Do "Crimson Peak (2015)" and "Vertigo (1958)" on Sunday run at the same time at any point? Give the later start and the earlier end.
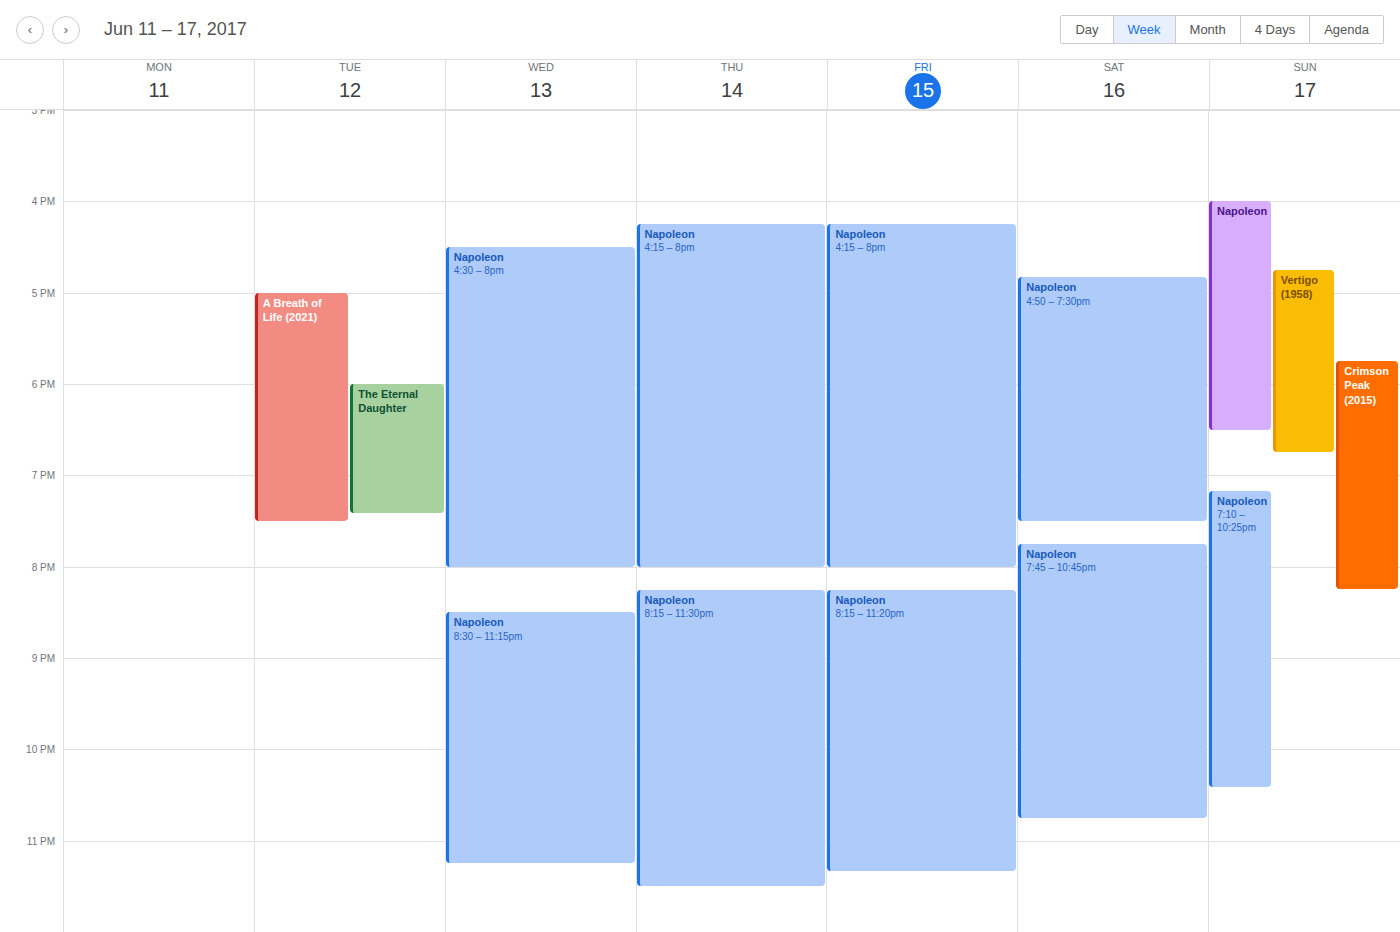
"Crimson Peak (2015)" starts at 5:45 PM, before "Vertigo (1958)" ends at 6:45 PM -- they overlap.